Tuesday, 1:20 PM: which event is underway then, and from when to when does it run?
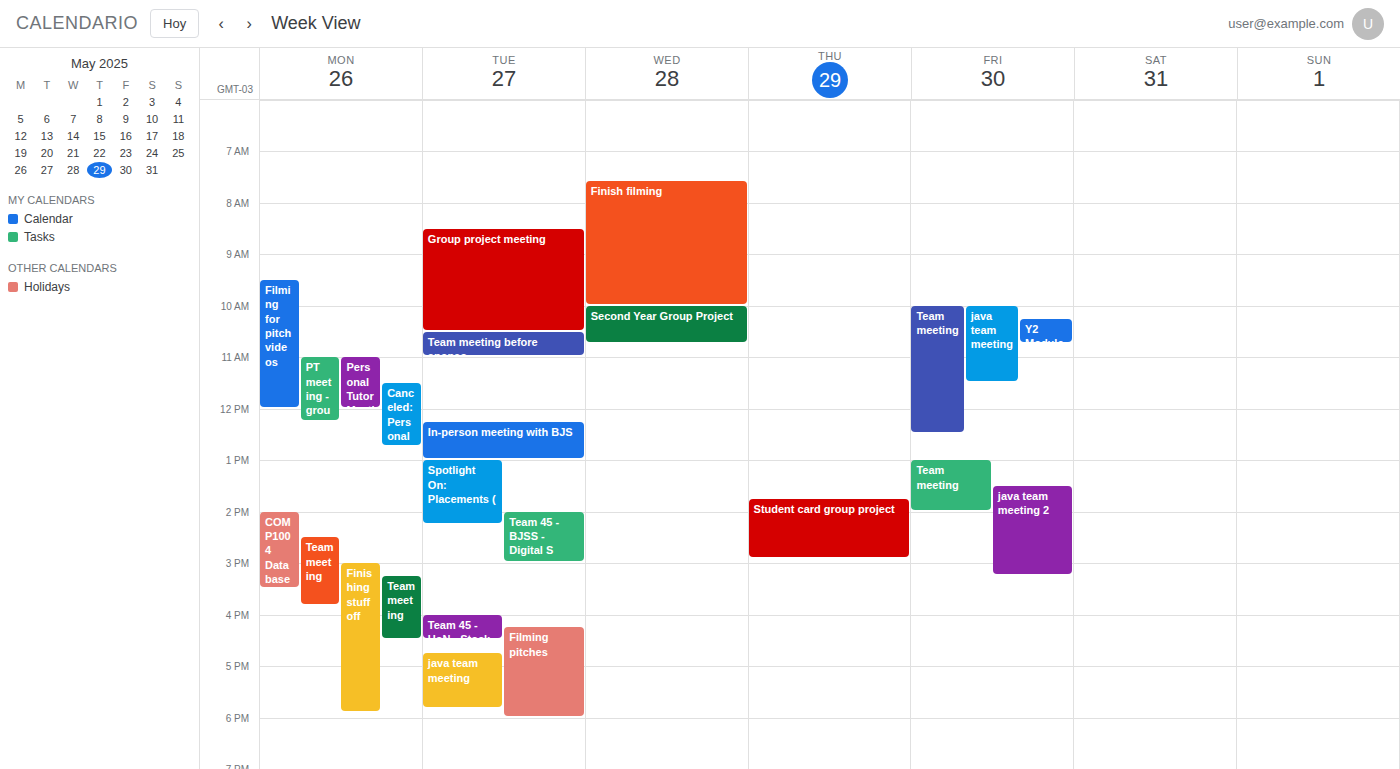
"Spotlight On: Placements (", 1:00 PM to 2:15 PM